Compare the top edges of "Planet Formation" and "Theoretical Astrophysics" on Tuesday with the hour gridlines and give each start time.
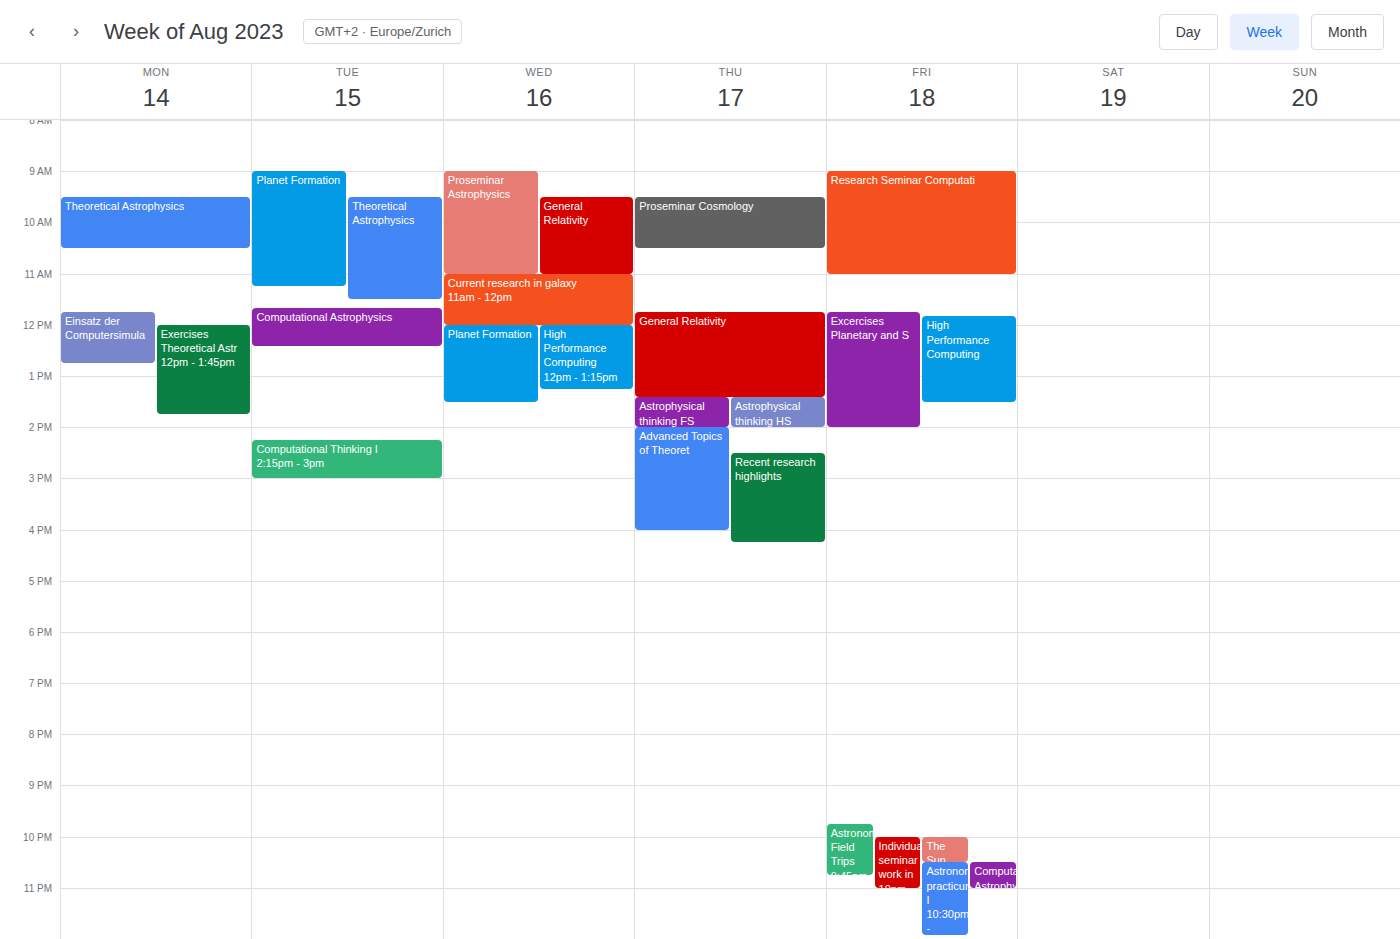
"Planet Formation": 9:00 AM, exactly on the 9 AM line. "Theoretical Astrophysics": 9:30 AM, halfway between the 9 AM and 10 AM lines.